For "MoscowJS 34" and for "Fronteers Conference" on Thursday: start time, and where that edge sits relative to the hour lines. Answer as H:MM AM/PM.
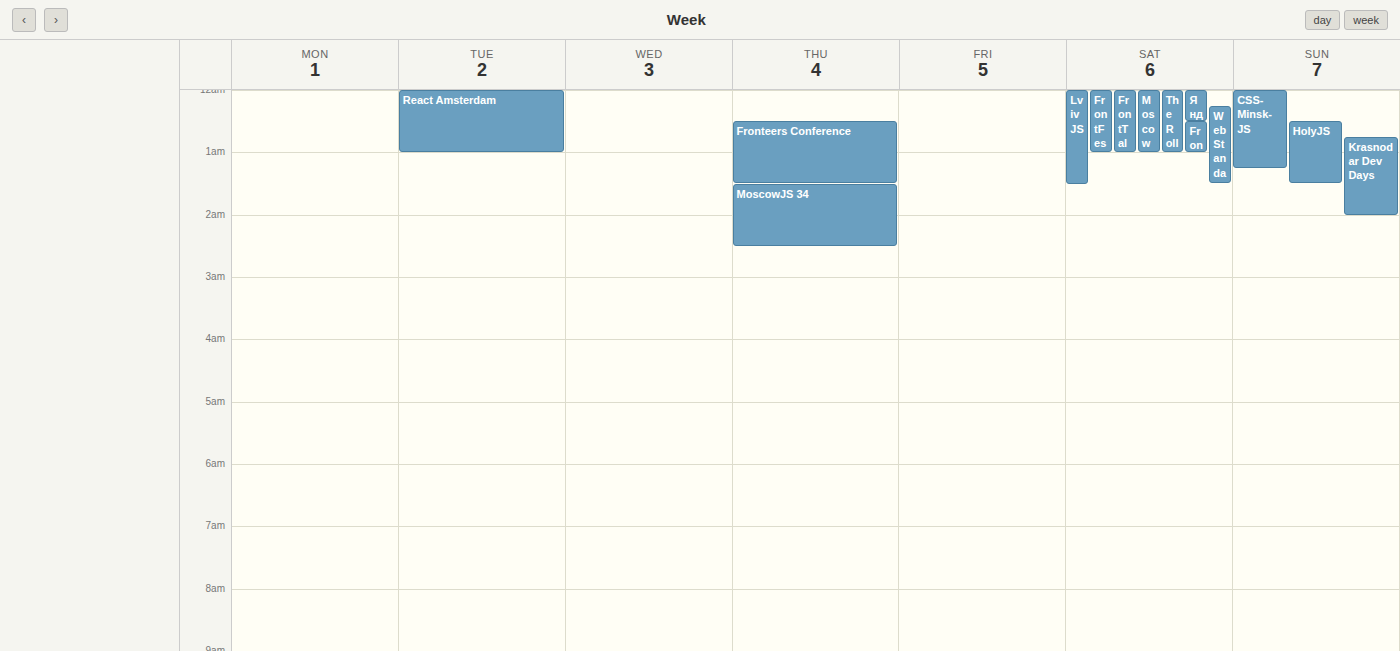
"MoscowJS 34": 1:30 AM, halfway between the 1 AM and 2 AM lines. "Fronteers Conference": 12:30 AM, halfway between the 12 AM and 1 AM lines.